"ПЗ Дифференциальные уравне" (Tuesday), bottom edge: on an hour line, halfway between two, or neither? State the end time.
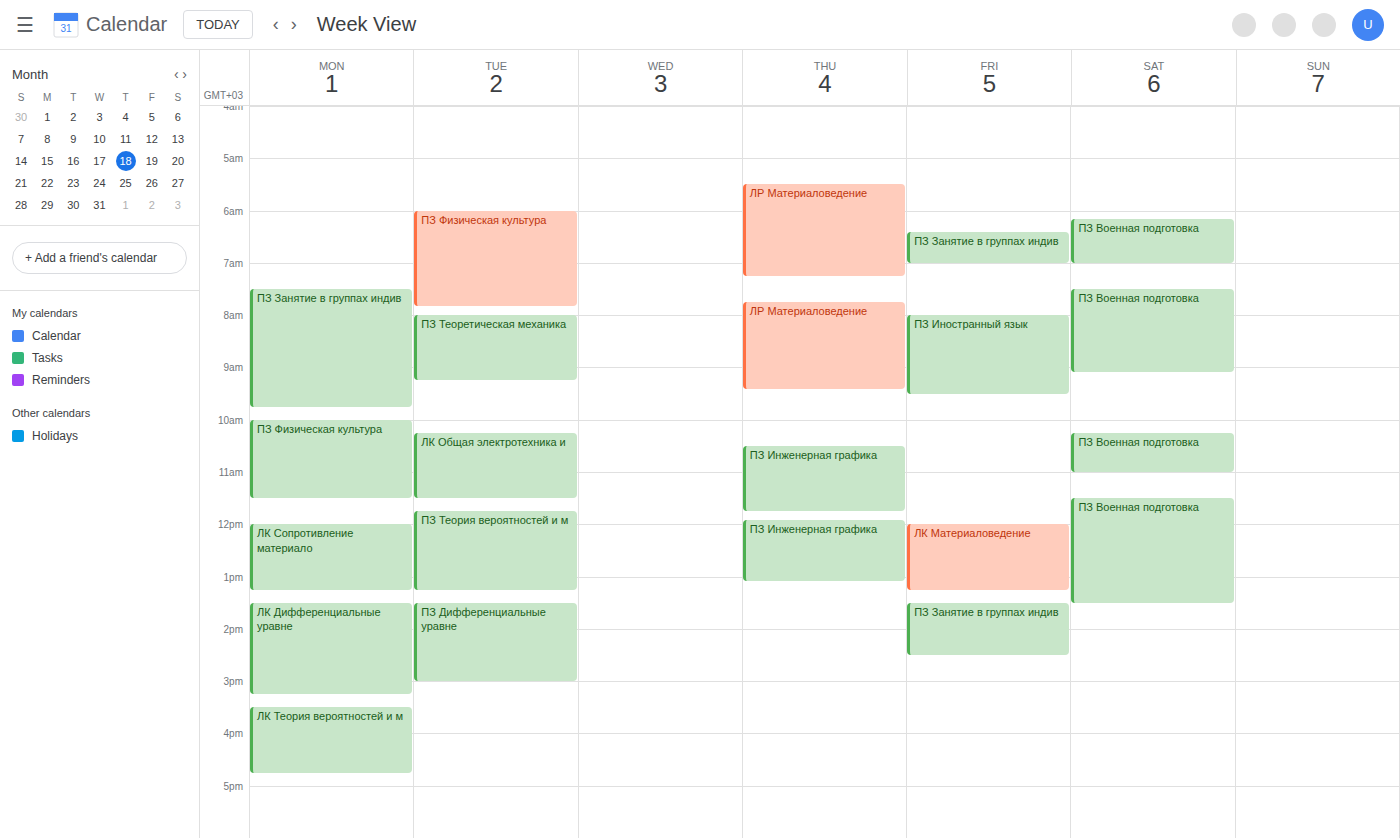
3:00 PM -- exactly on the 3 PM line.